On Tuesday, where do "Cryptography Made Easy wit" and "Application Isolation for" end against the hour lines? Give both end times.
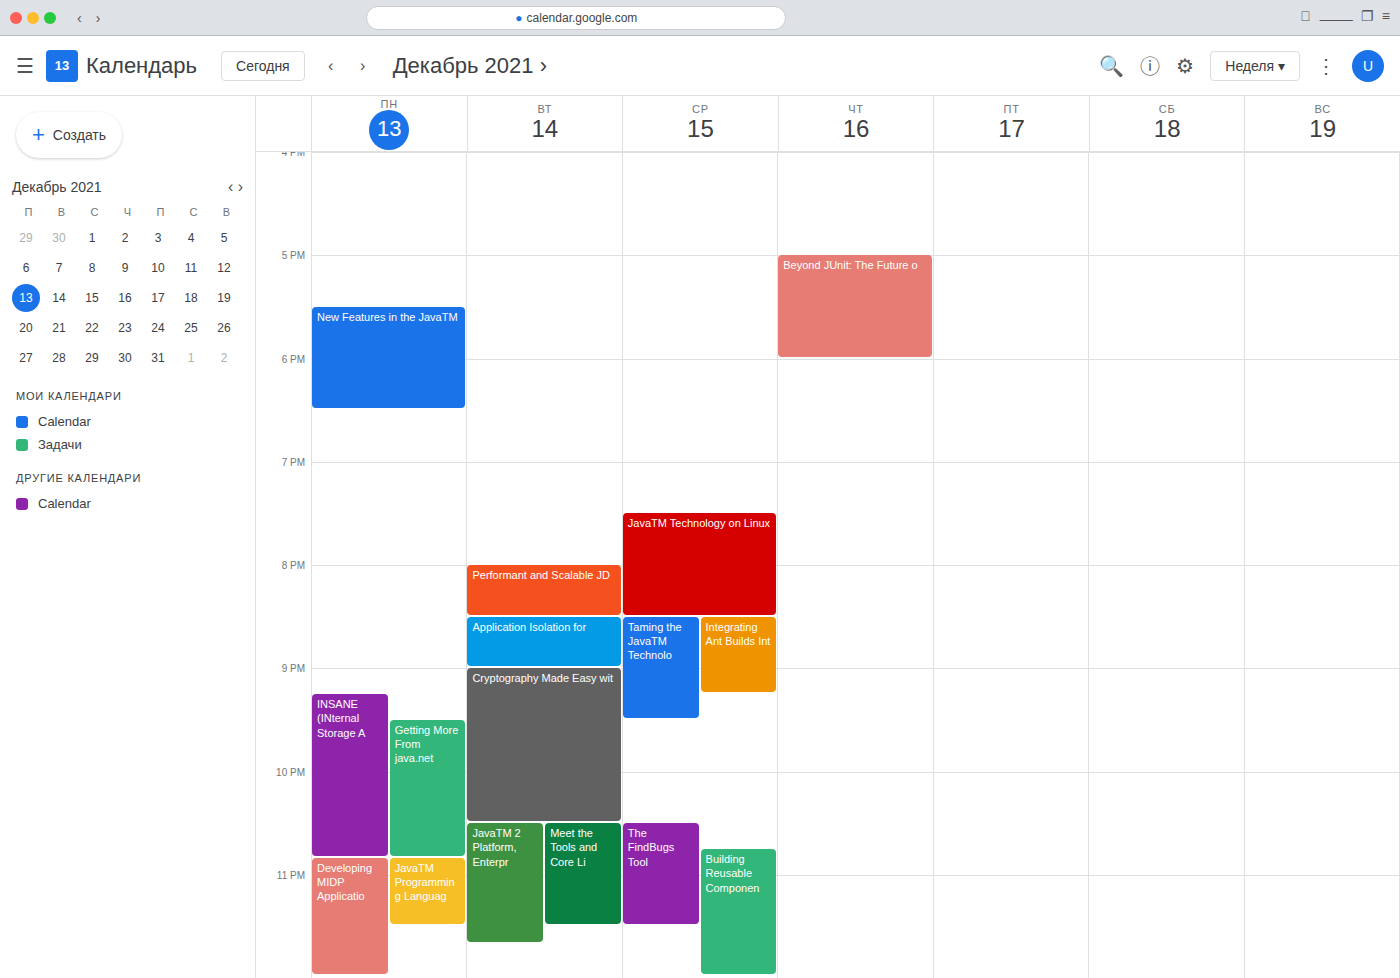
"Cryptography Made Easy wit": 10:30 PM, halfway between the 10 PM and 11 PM lines. "Application Isolation for": 9:00 PM, exactly on the 9 PM line.